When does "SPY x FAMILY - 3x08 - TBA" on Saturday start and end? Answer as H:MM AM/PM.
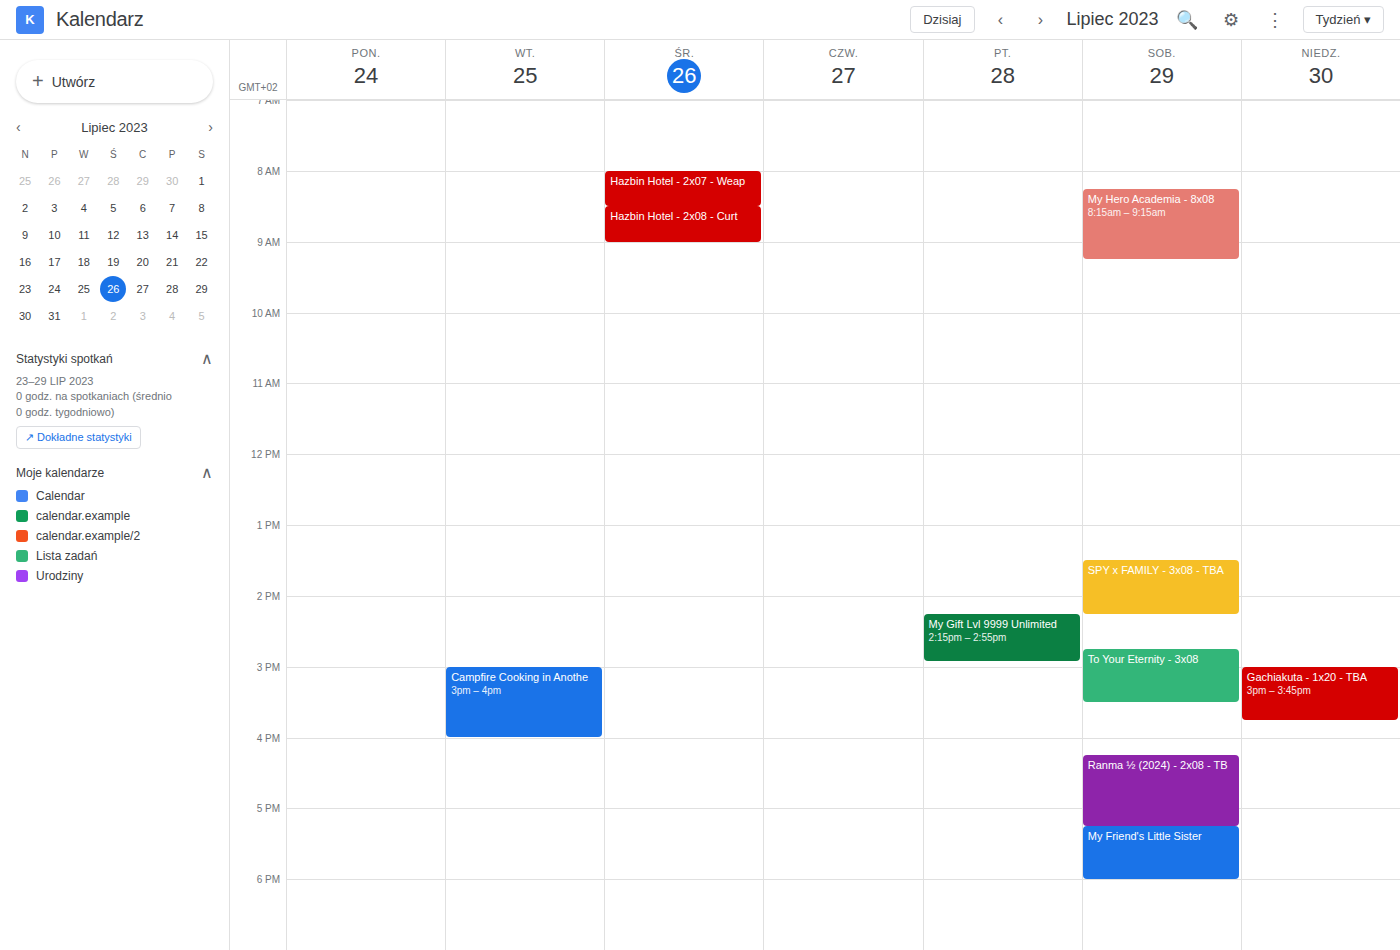
1:30 PM to 2:15 PM